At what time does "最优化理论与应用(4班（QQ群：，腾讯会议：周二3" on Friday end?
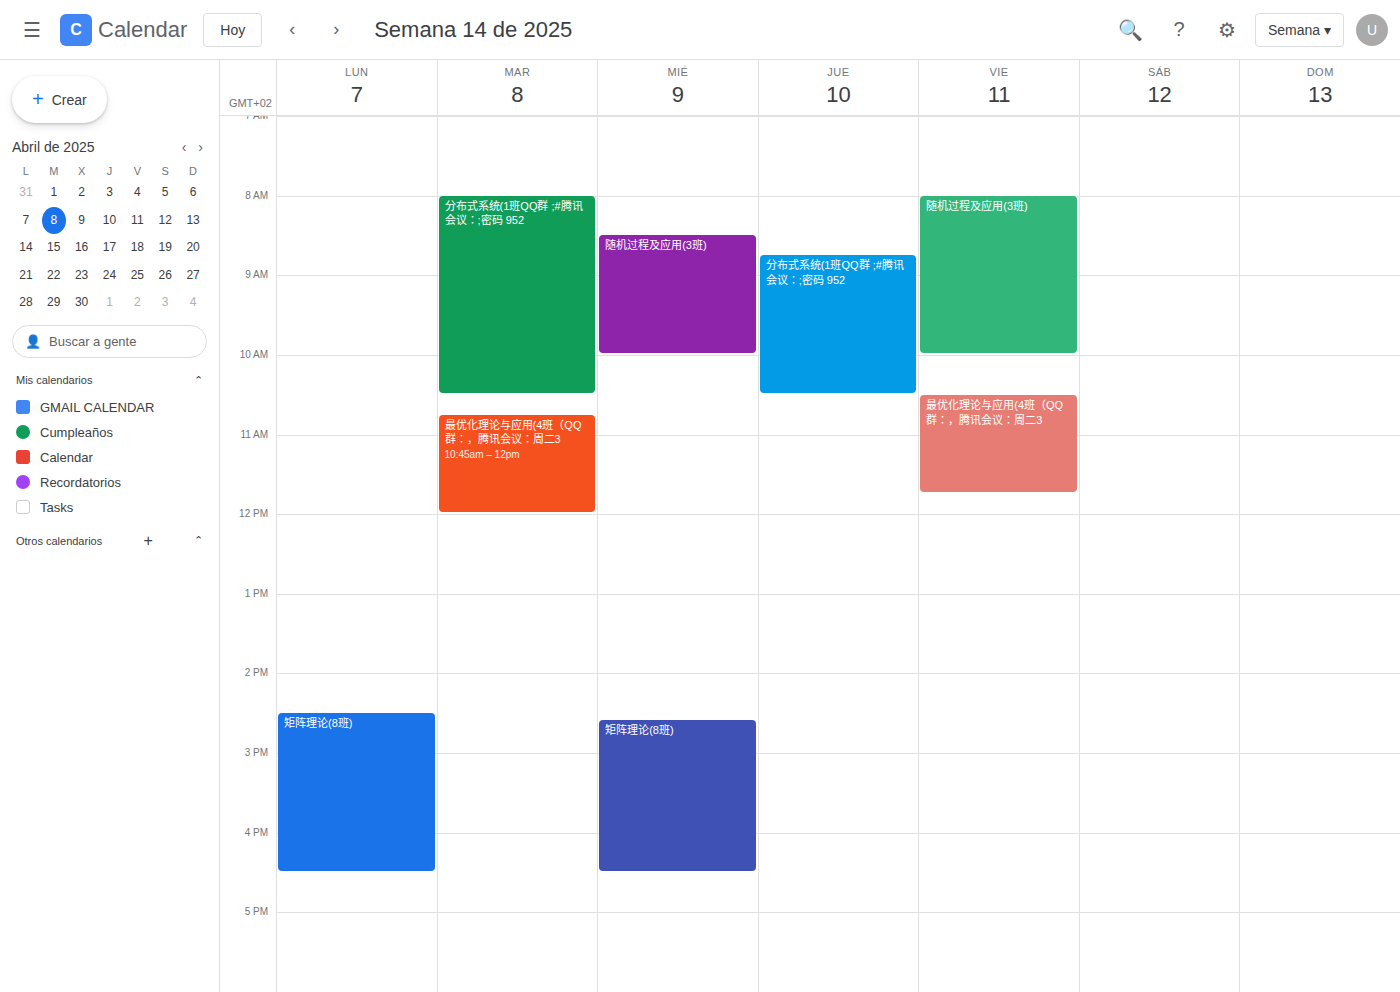
11:45 AM